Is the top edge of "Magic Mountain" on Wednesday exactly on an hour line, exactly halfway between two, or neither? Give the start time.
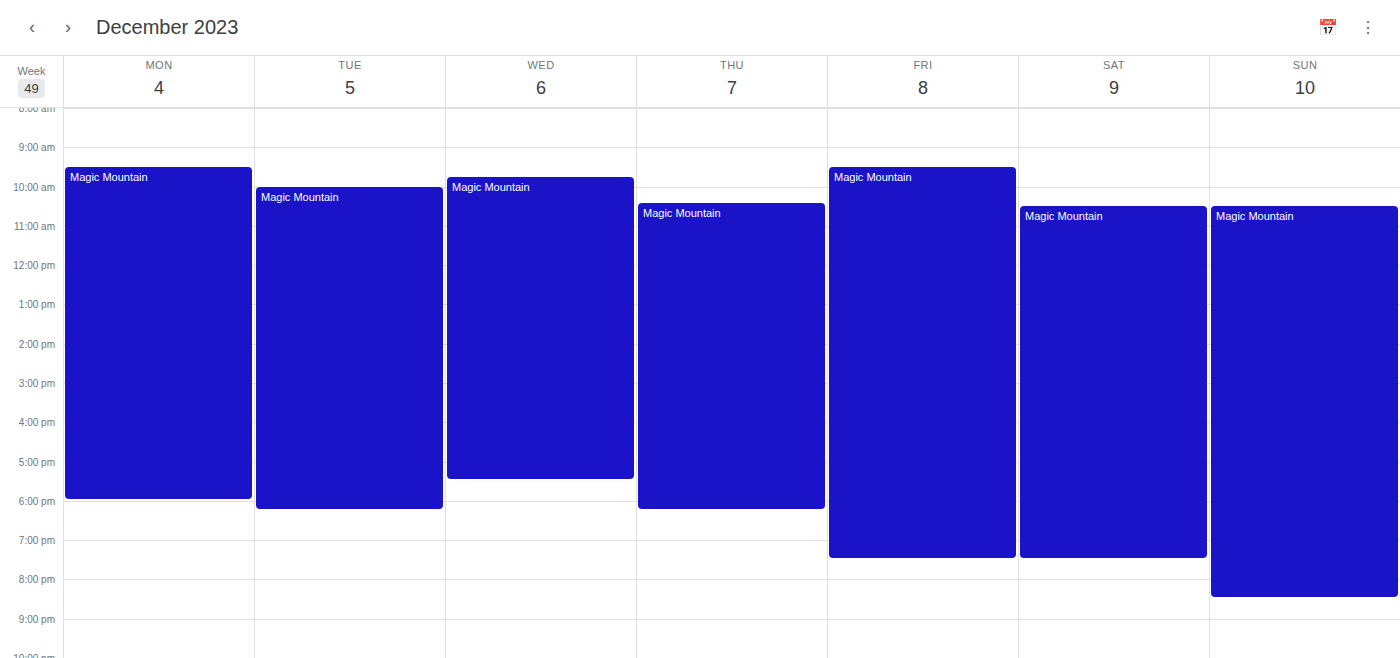
9:45 AM -- neither: three quarters of the way from the 9 AM line to the 10 AM line.